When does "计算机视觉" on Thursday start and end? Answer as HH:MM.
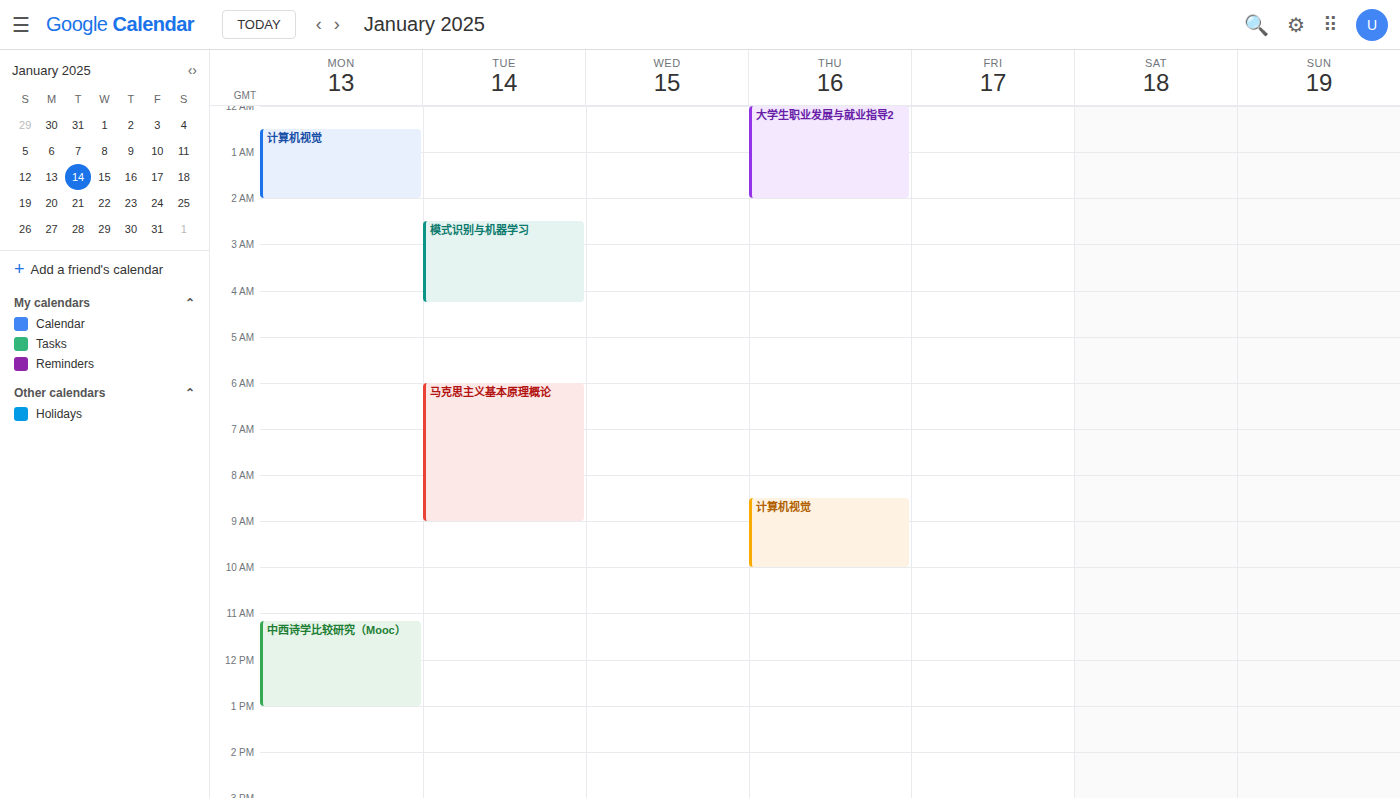
08:30 to 10:00